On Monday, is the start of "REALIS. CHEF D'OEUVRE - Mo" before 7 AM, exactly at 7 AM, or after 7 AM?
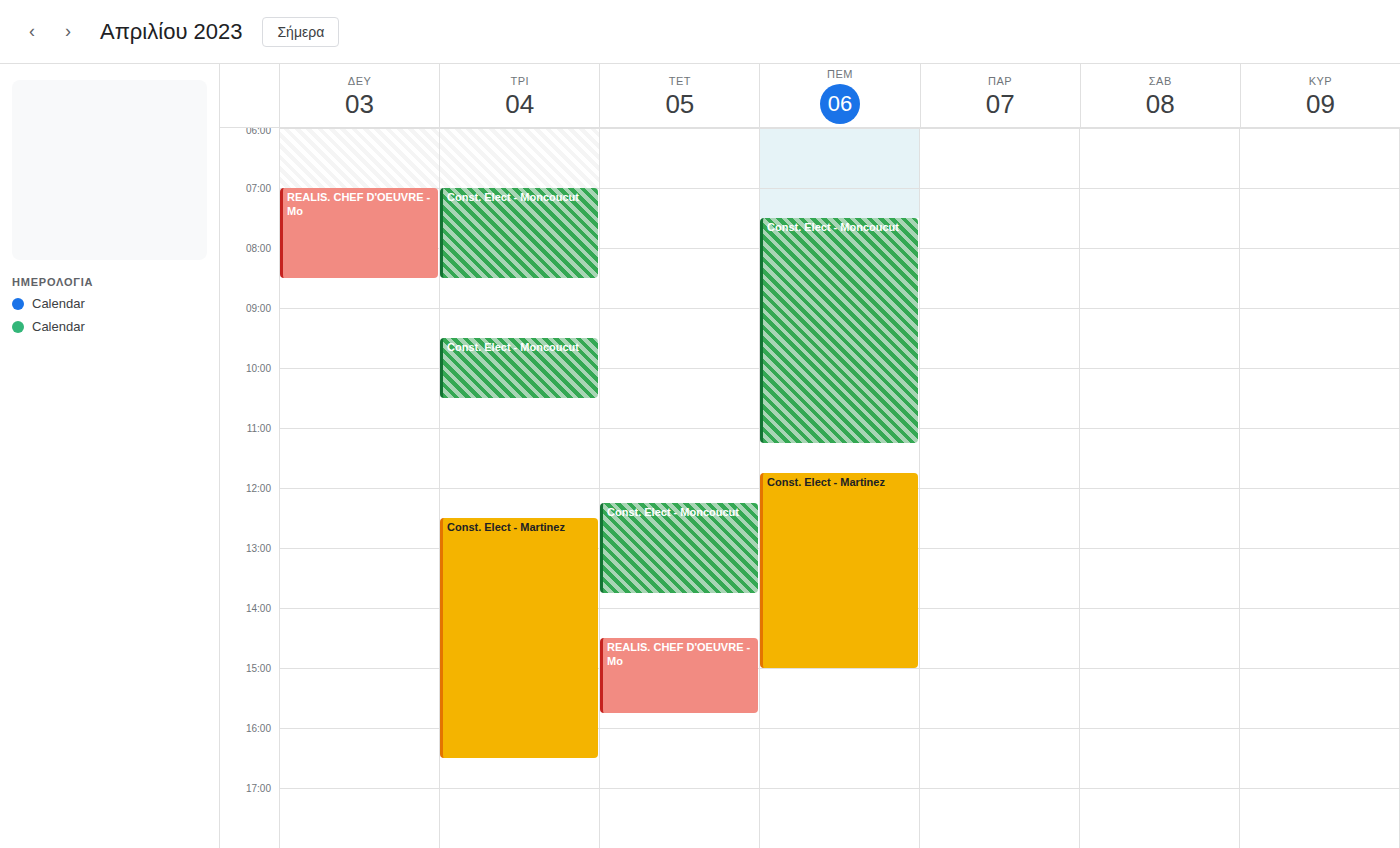
7:00 AM -- exactly at 7 AM, on the 7 AM line.